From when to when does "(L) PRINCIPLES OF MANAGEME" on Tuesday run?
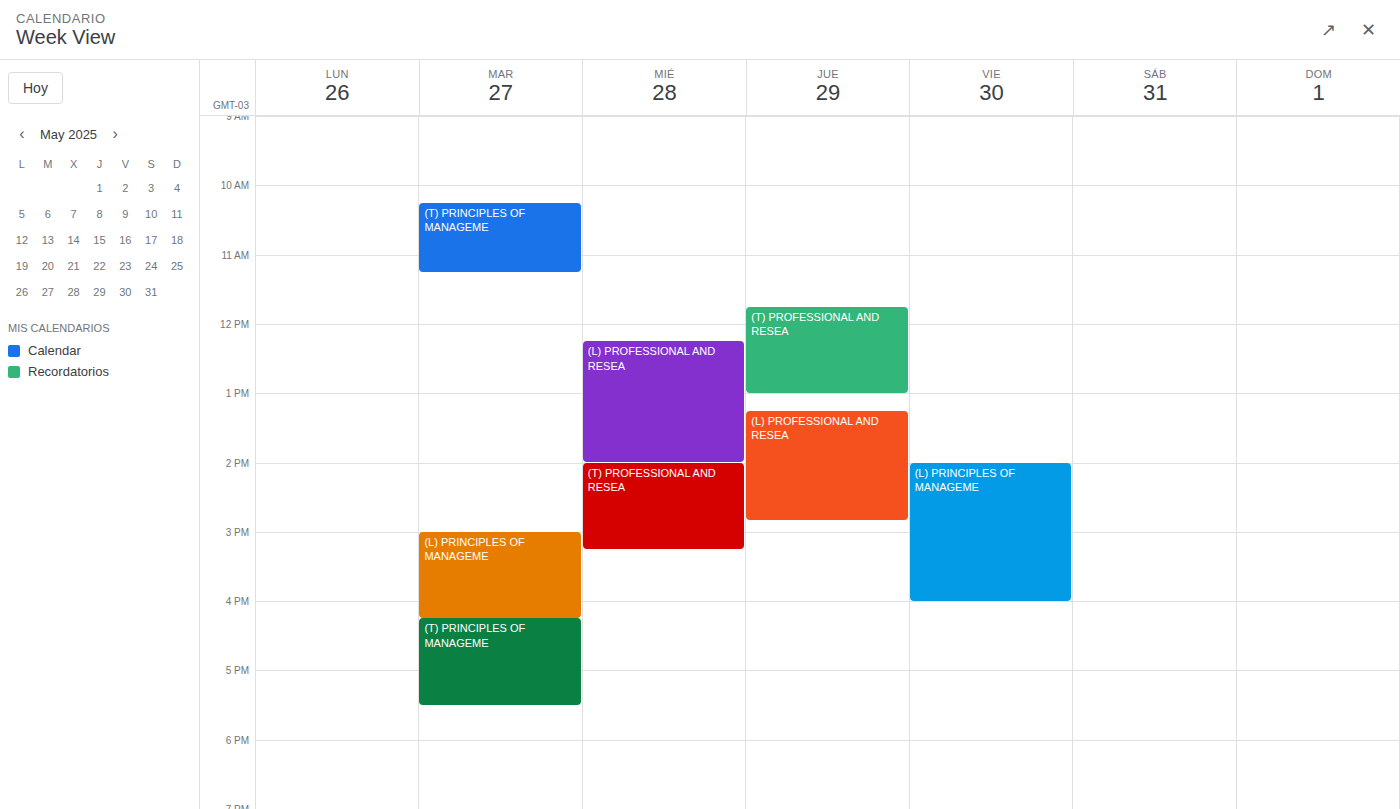
3:00 PM to 4:15 PM